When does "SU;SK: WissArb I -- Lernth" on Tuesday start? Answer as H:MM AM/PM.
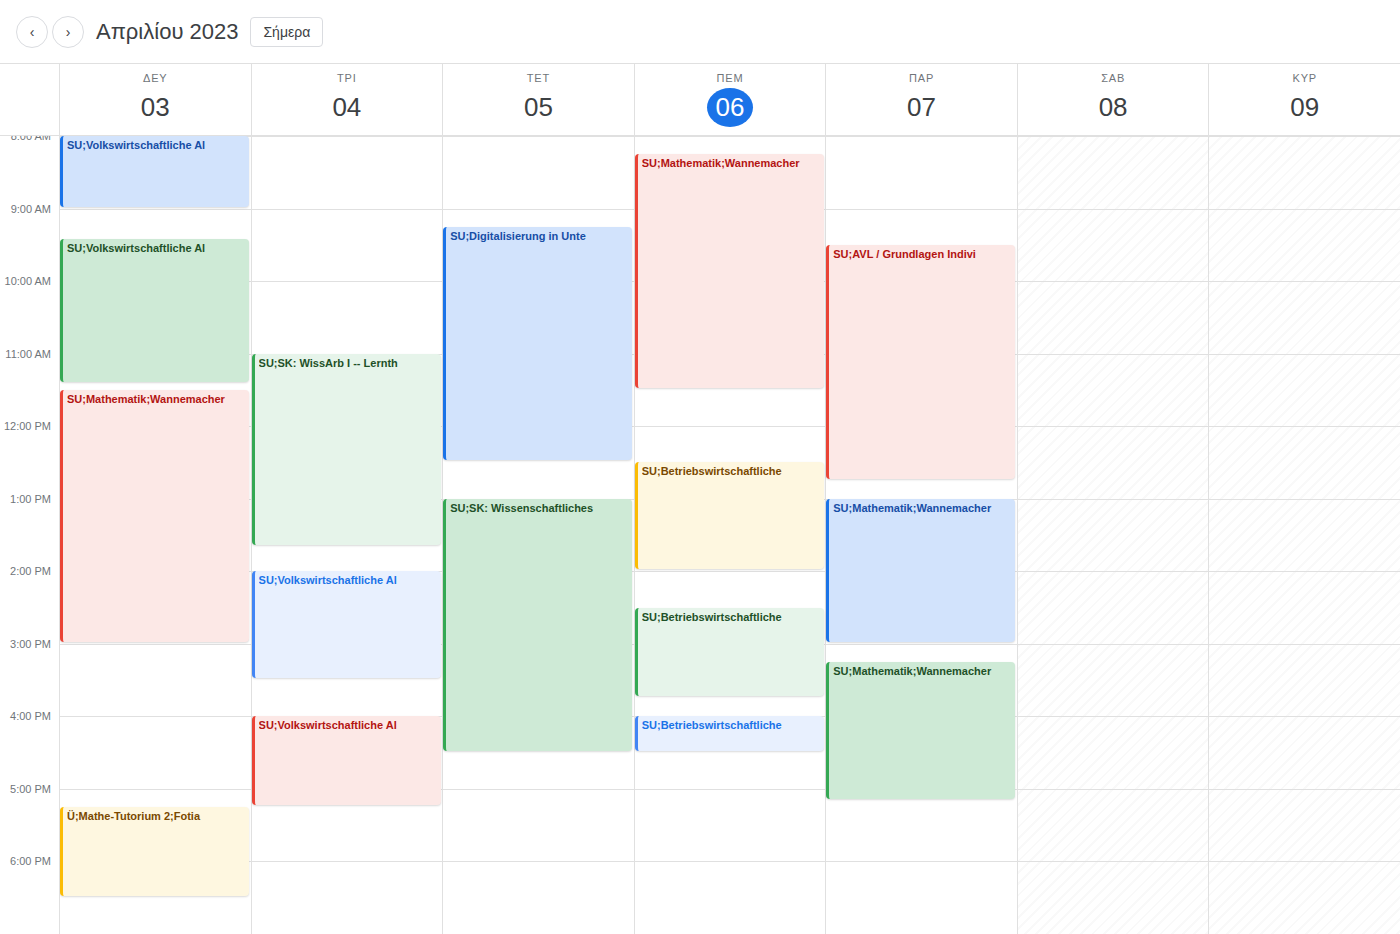
11:00 AM